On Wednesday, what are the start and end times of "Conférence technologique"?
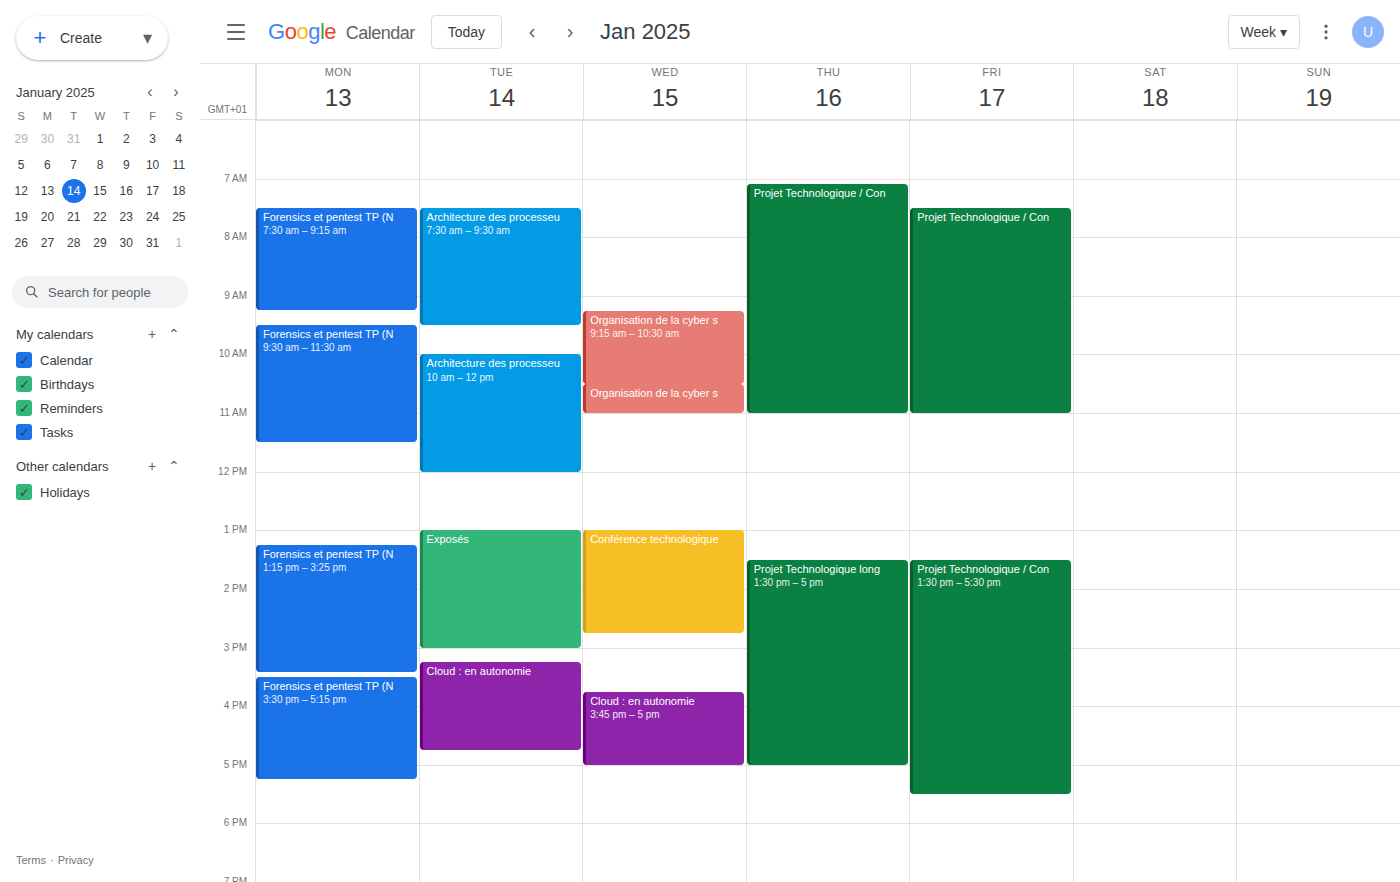
1:00 PM to 2:45 PM